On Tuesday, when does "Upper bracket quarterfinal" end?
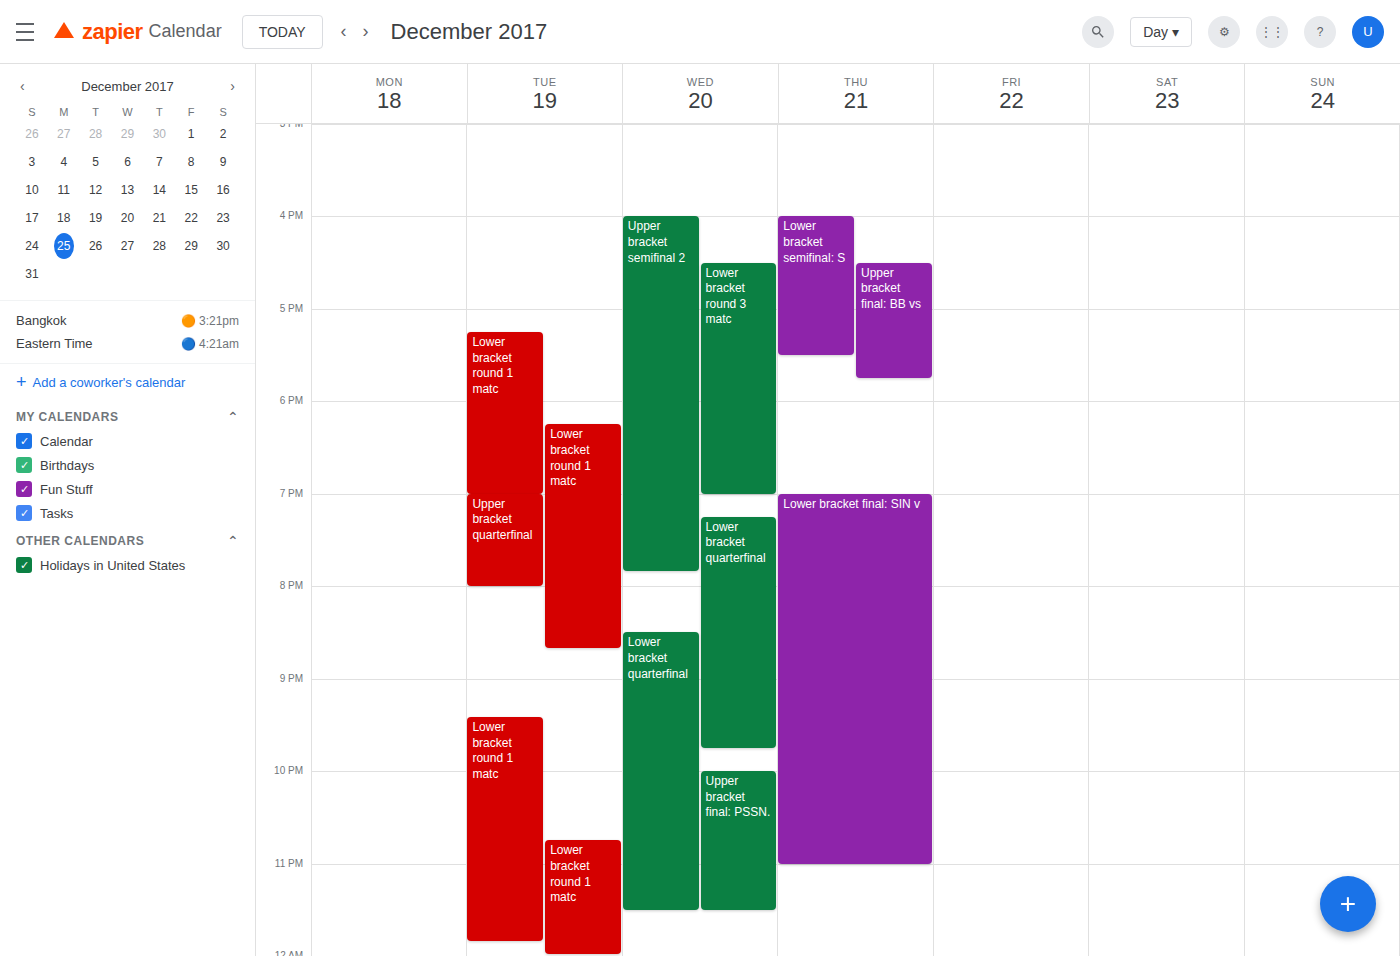
20:00